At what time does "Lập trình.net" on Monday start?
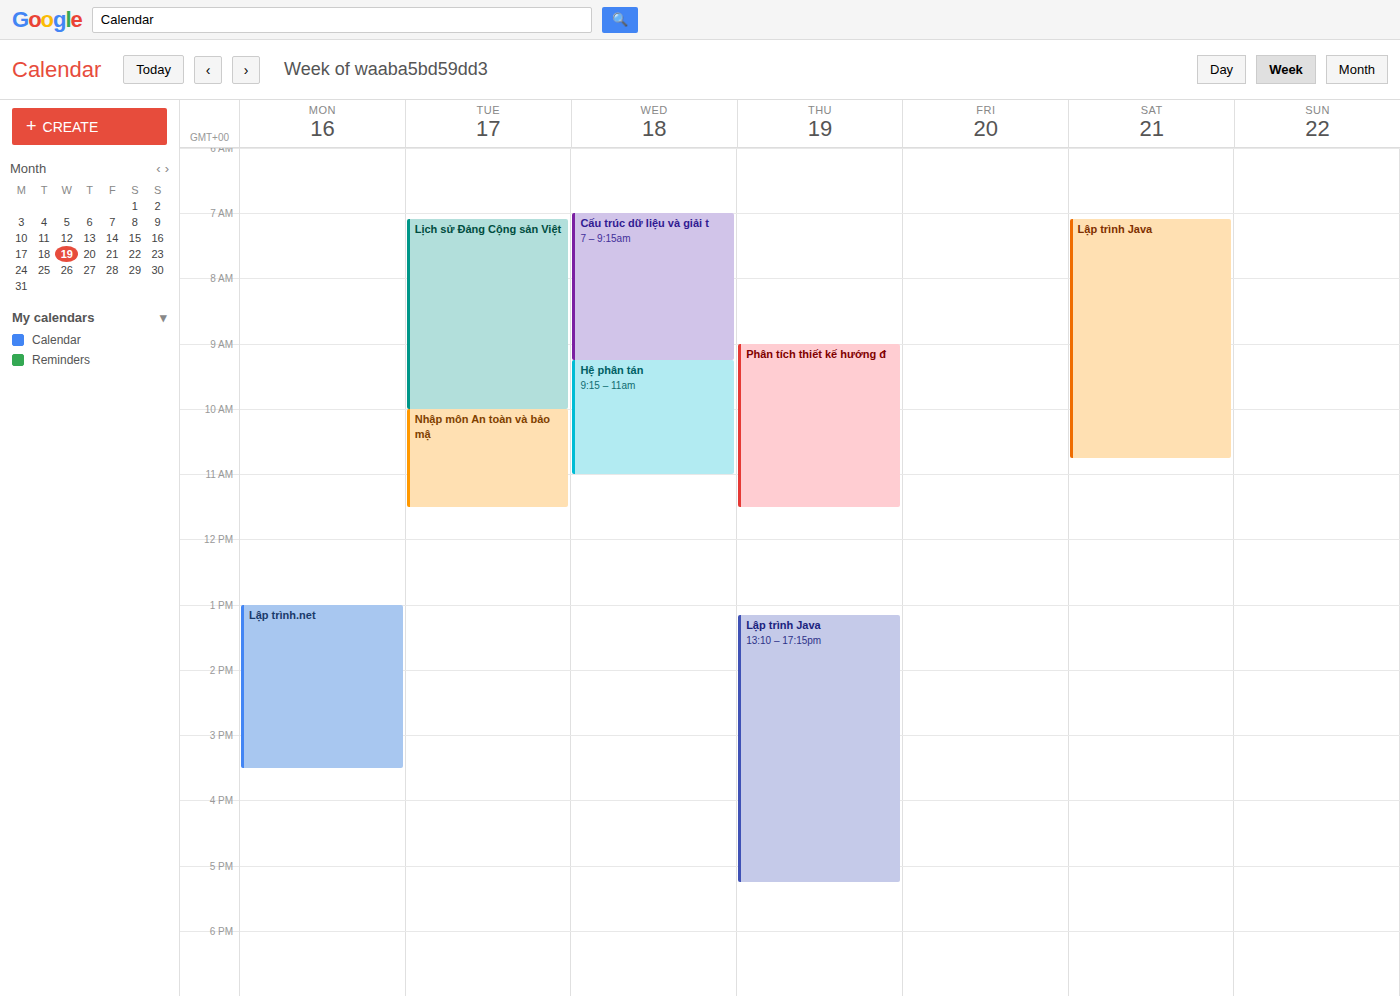
1:00 PM